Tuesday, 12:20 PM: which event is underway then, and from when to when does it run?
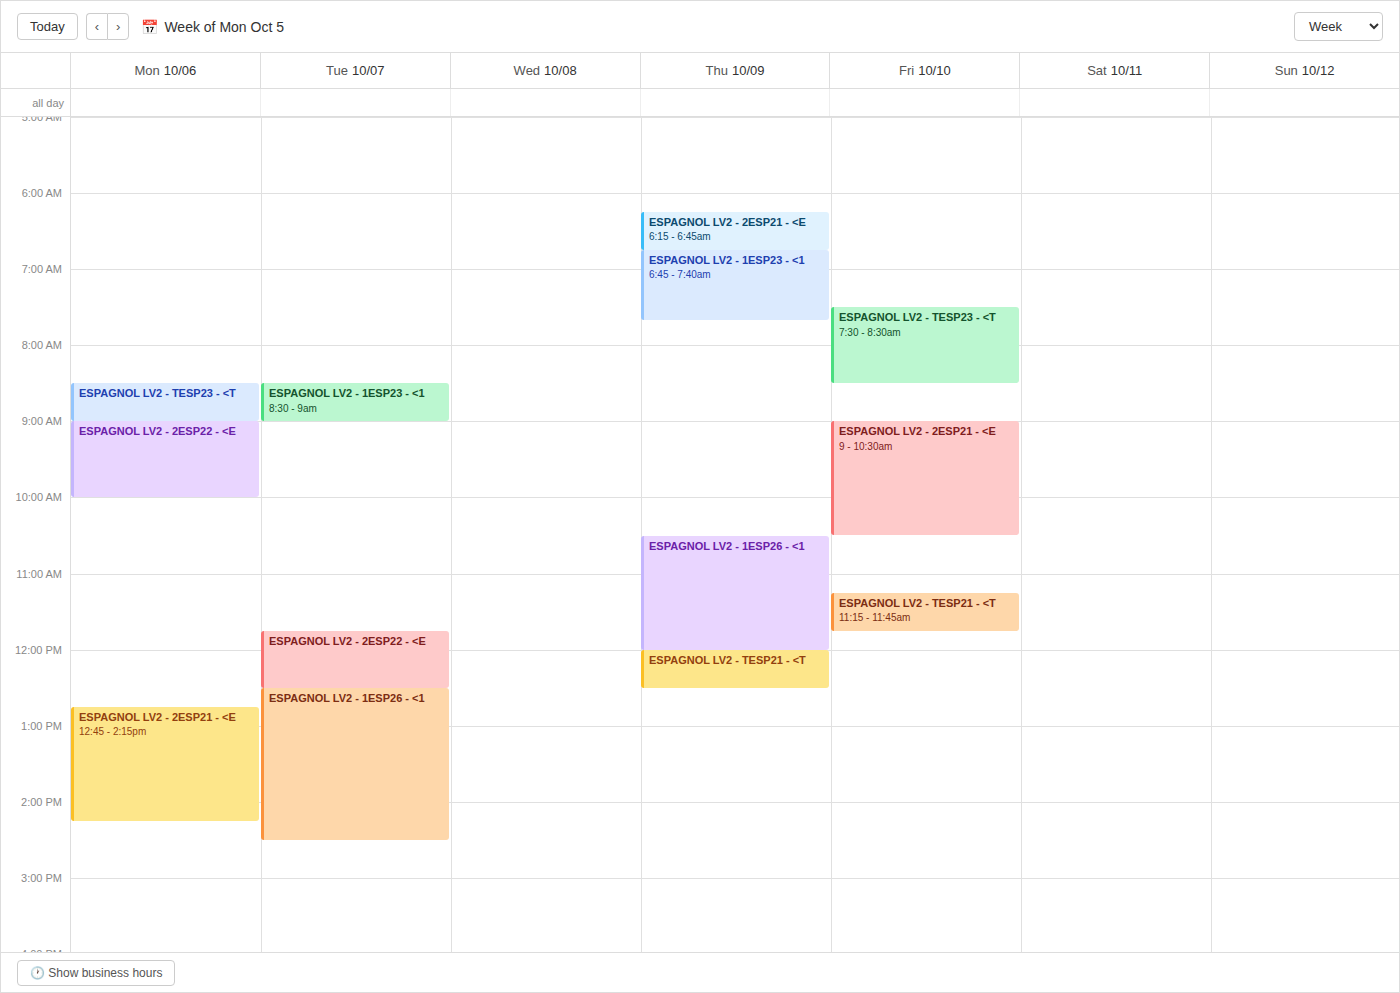
"ESPAGNOL LV2 - 2ESP22 - <E", 11:45 AM to 12:30 PM